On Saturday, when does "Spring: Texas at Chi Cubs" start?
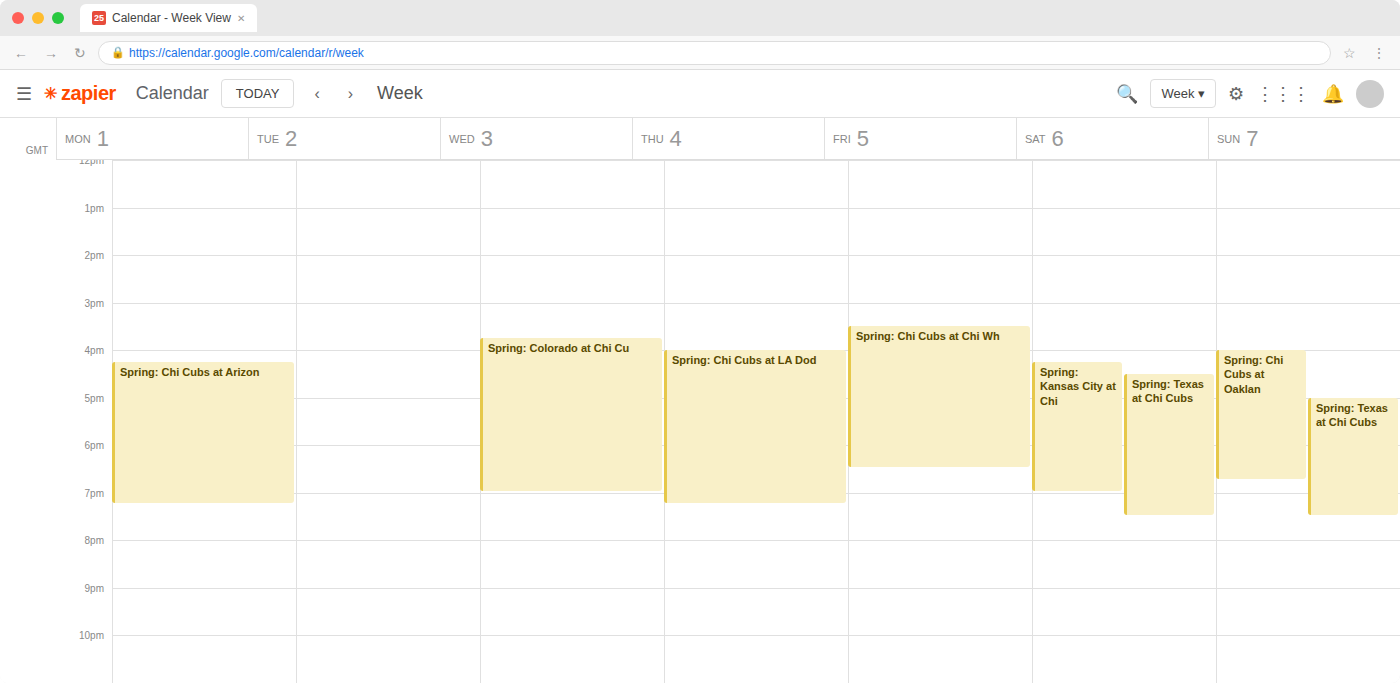
4:30 PM